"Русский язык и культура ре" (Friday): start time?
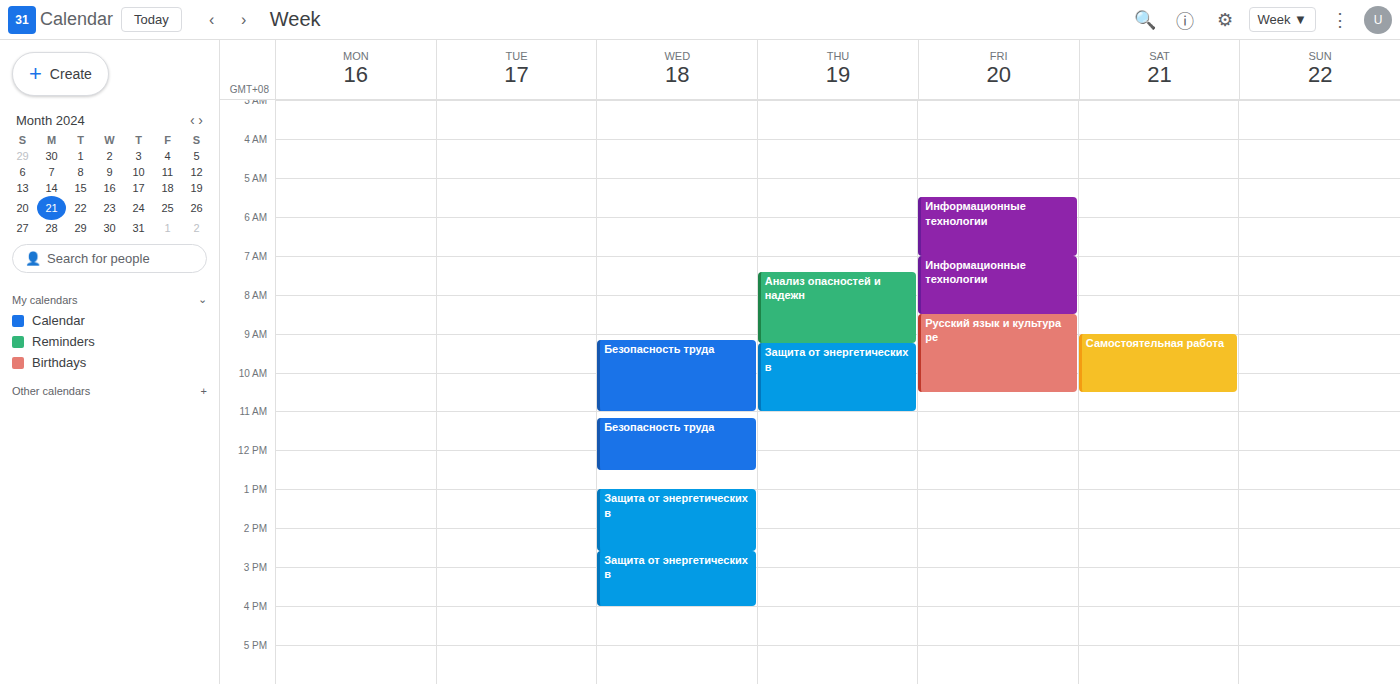
8:30 AM